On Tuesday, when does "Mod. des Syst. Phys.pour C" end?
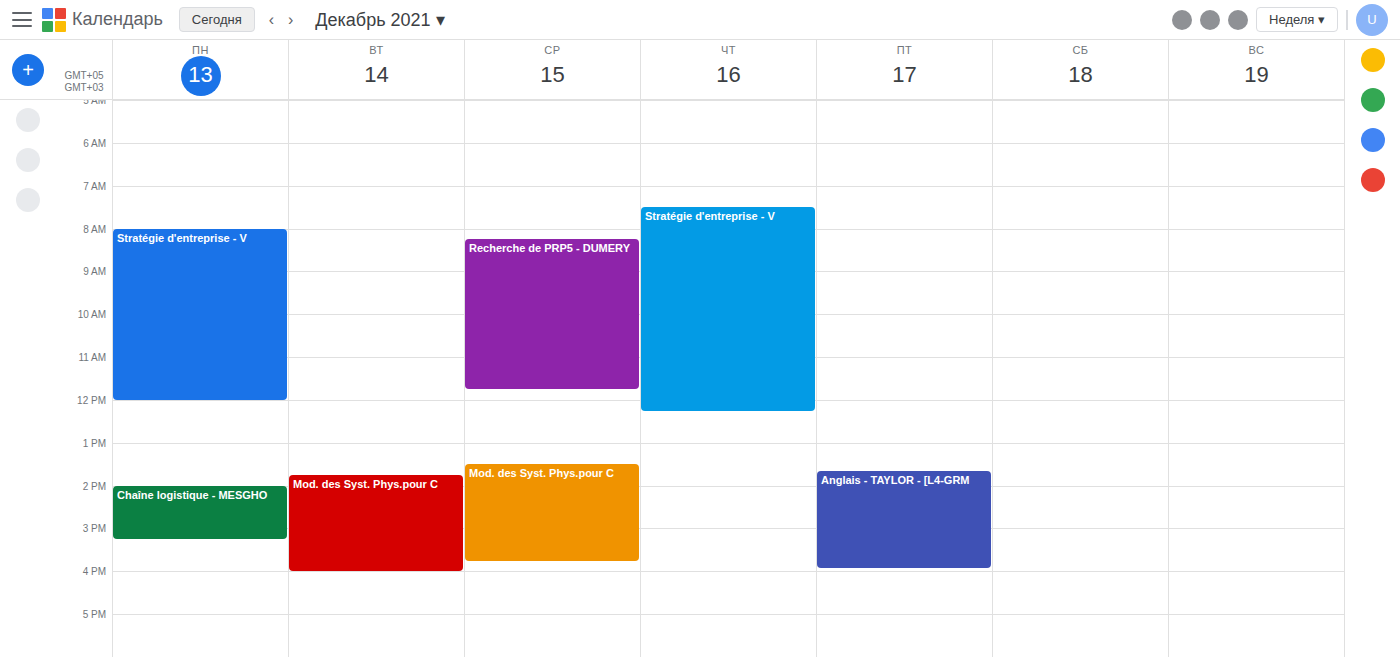
16:00